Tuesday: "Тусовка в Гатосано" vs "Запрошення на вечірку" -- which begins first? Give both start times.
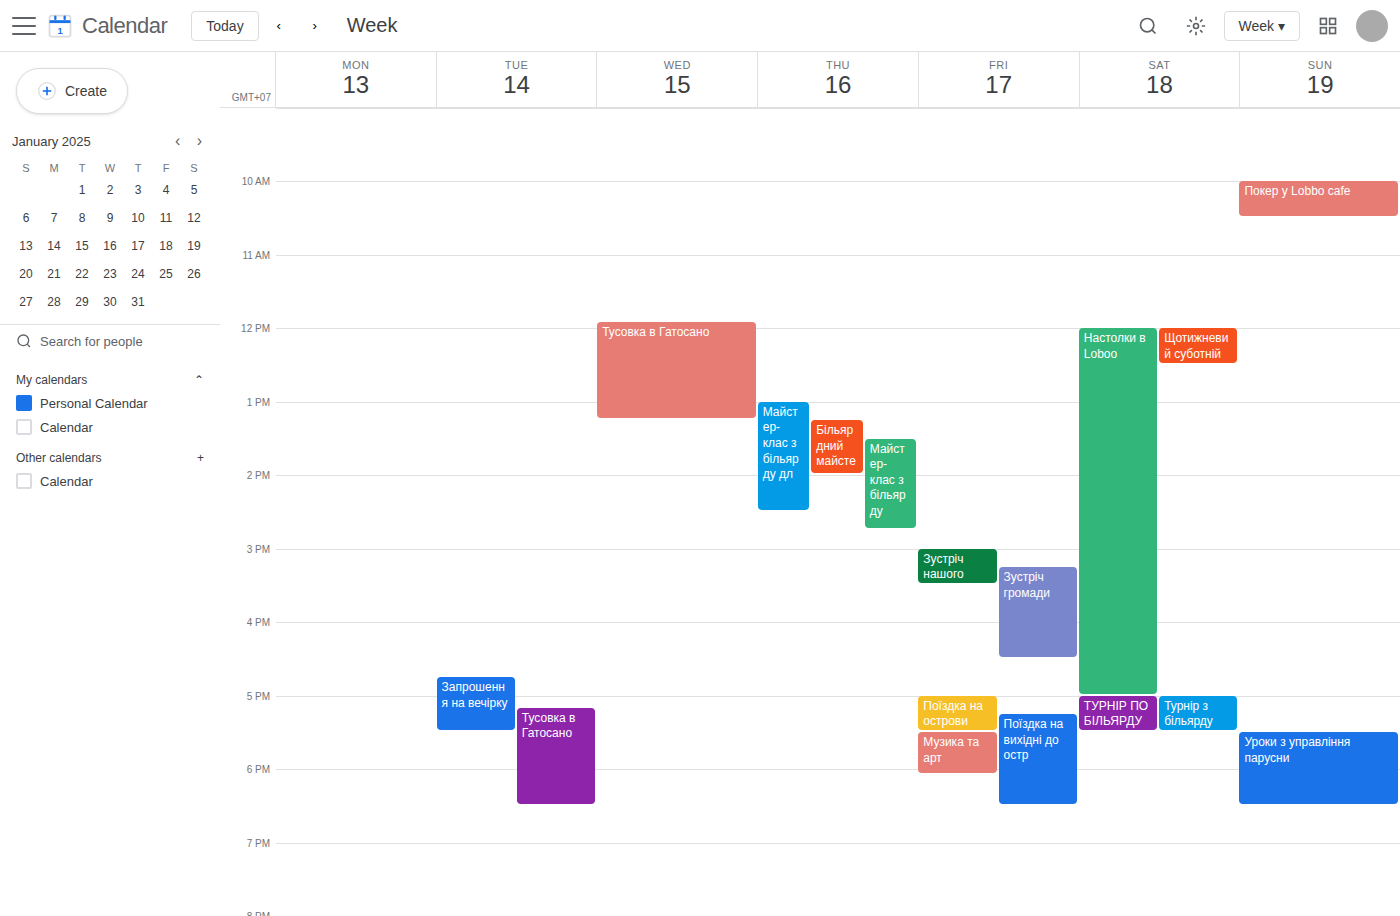
"Запрошення на вечірку" 4:45 PM; "Тусовка в Гатосано" 5:10 PM.